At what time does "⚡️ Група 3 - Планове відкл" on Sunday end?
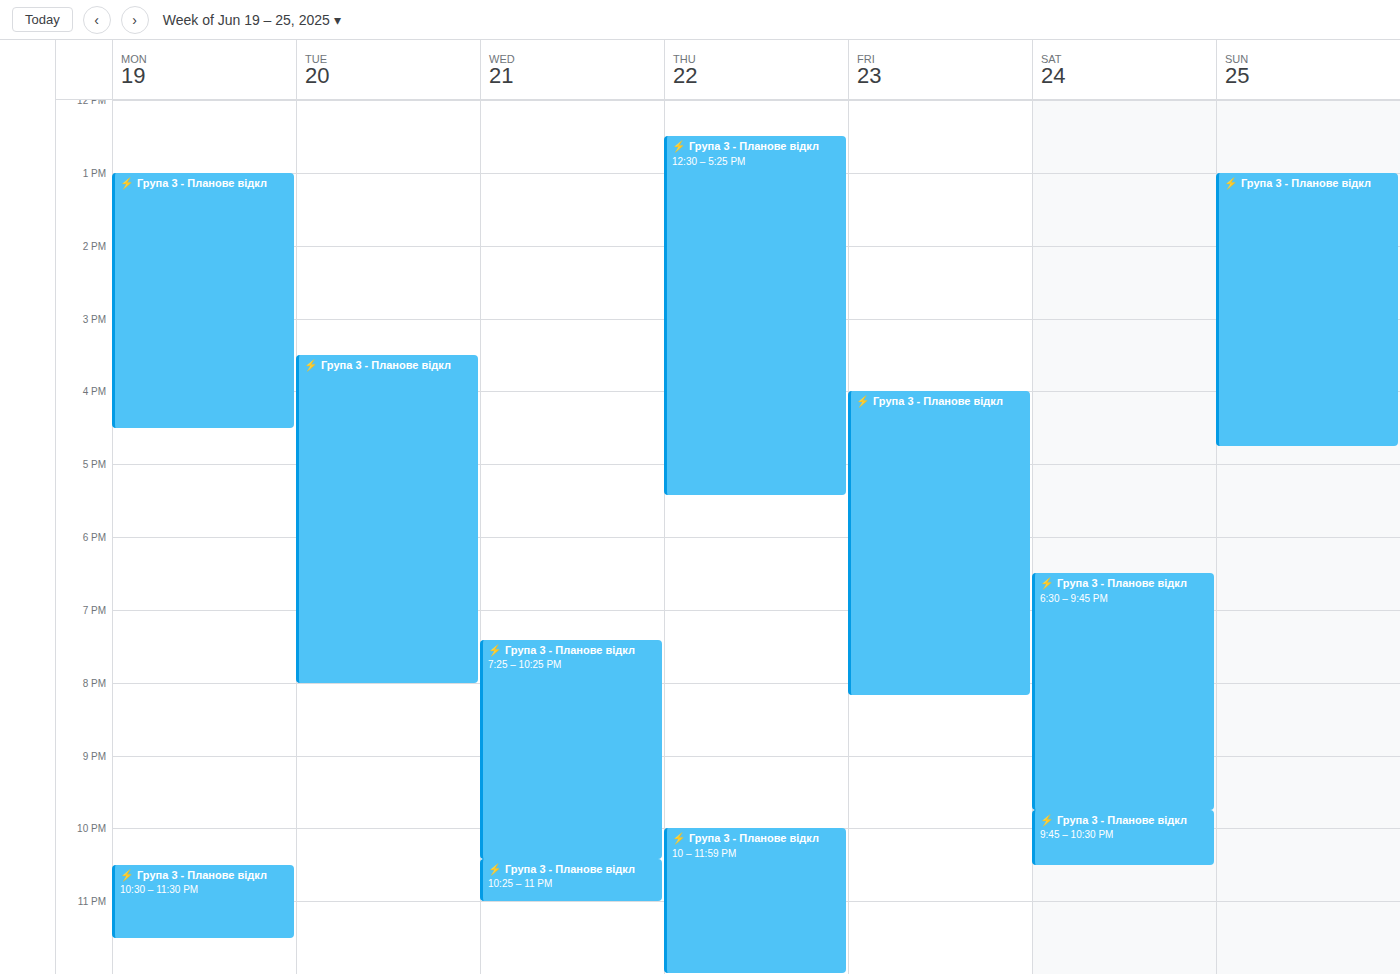
4:45 PM